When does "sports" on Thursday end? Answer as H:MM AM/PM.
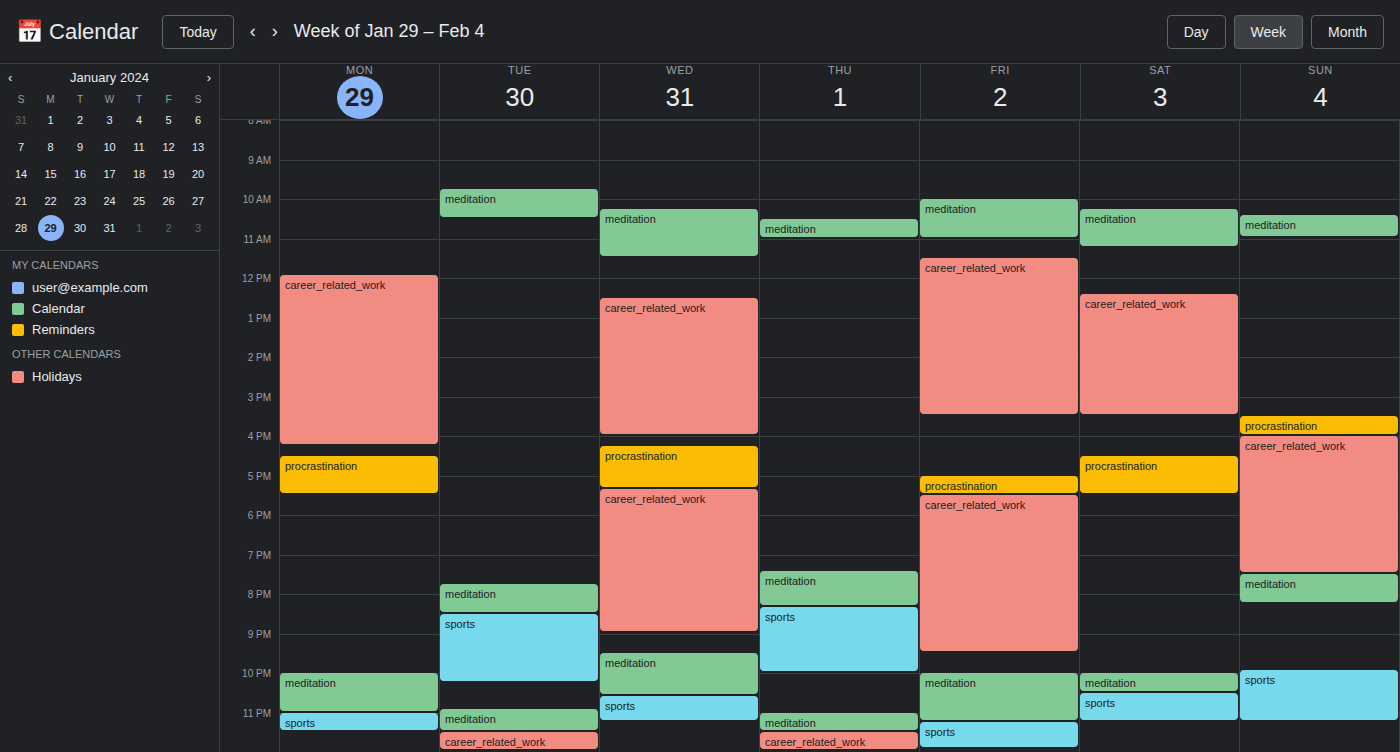
10:00 PM